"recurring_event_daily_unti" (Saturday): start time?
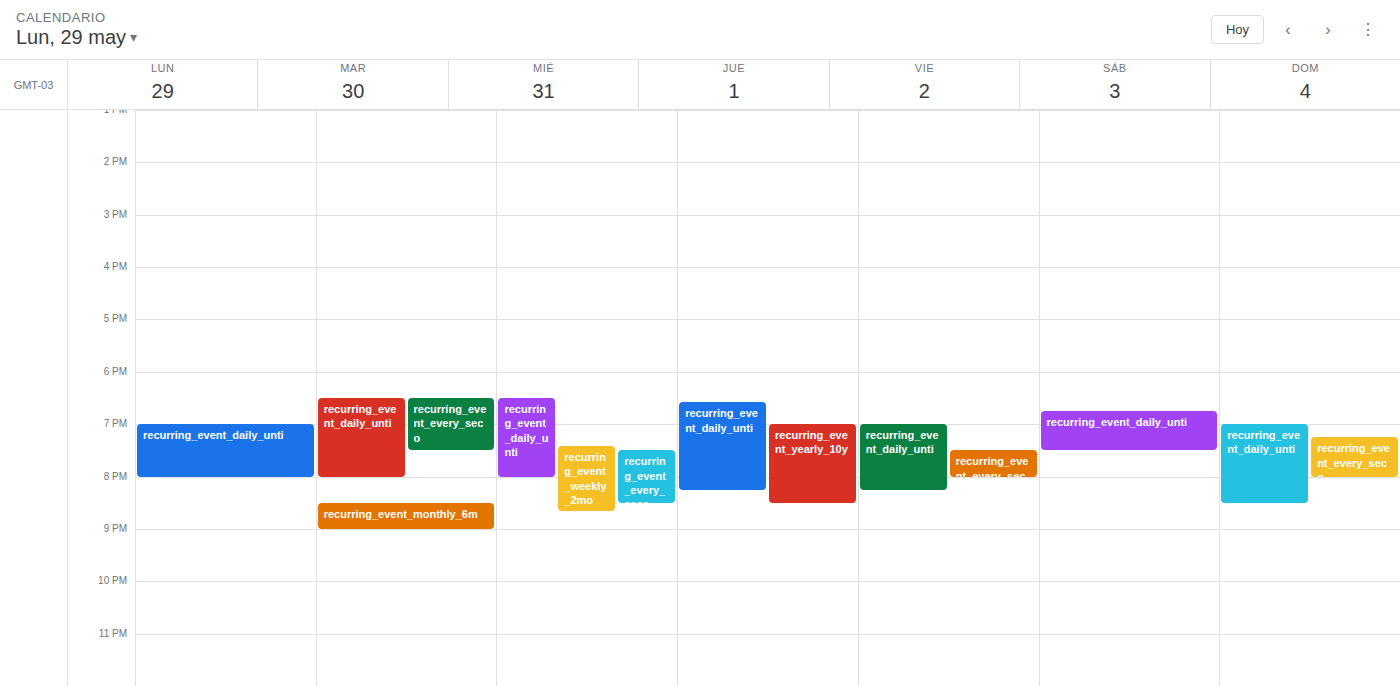
6:45 PM